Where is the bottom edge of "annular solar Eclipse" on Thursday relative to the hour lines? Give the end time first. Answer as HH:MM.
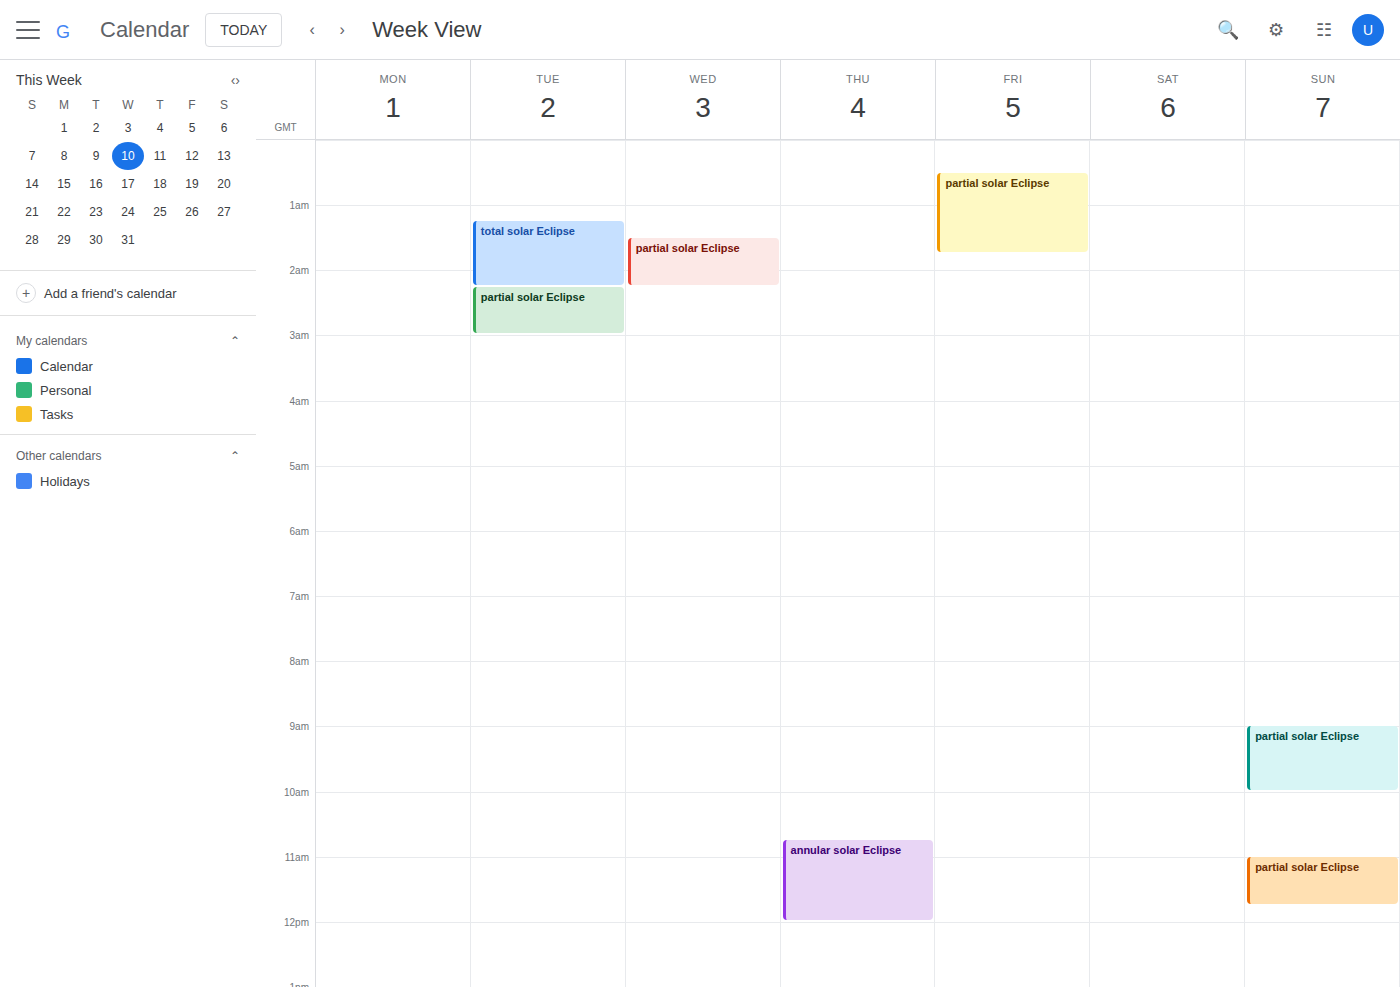
12:00 -- exactly on the 12:00 line.